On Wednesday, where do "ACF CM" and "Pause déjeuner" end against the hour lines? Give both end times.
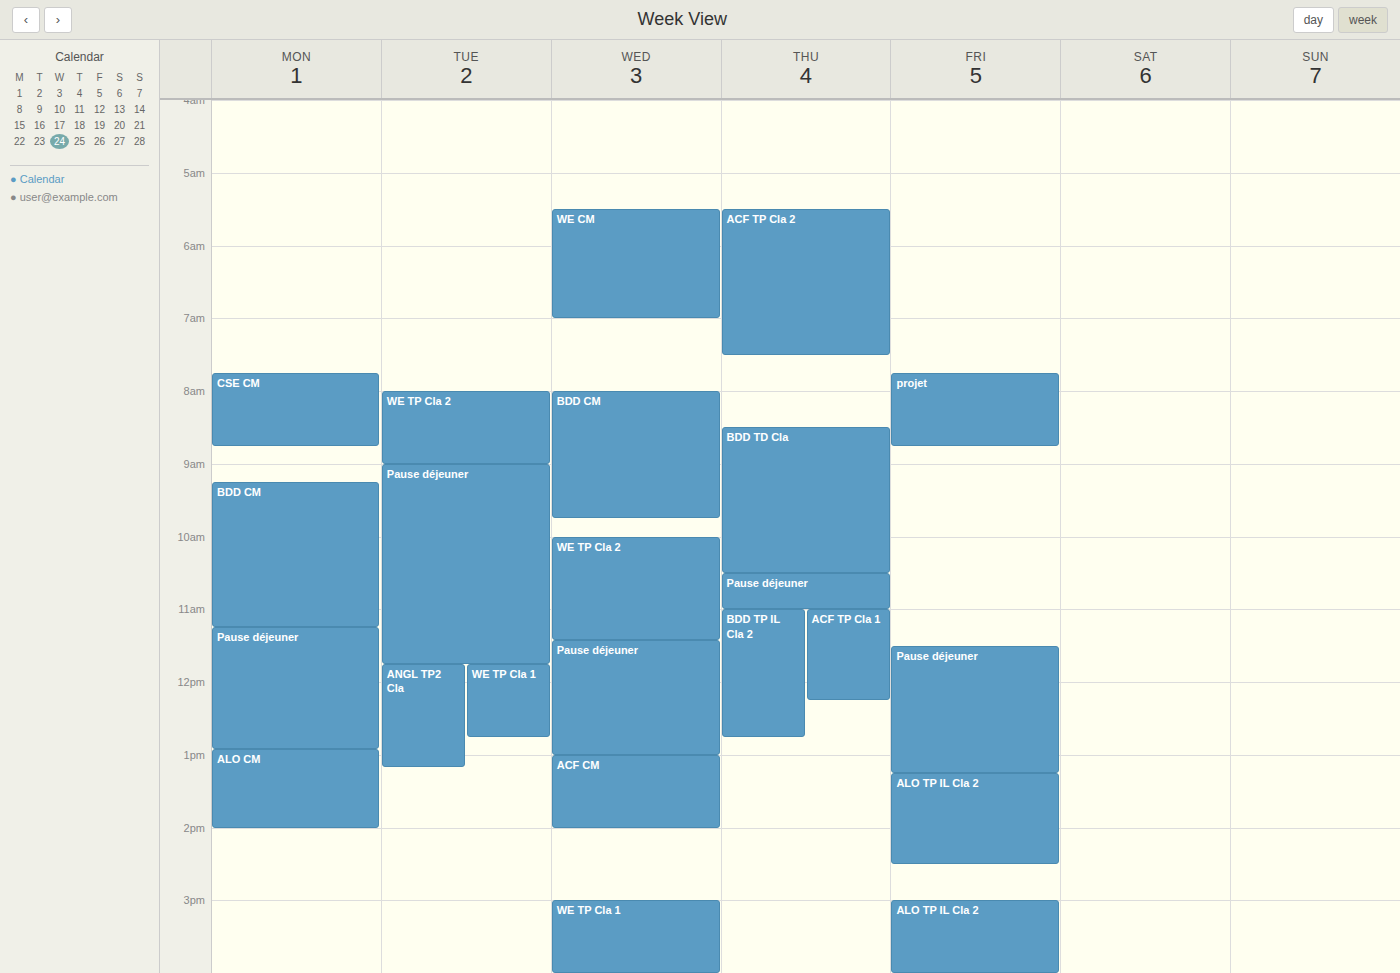
"ACF CM": 2:00 PM, exactly on the 2 PM line. "Pause déjeuner": 1:00 PM, exactly on the 1 PM line.